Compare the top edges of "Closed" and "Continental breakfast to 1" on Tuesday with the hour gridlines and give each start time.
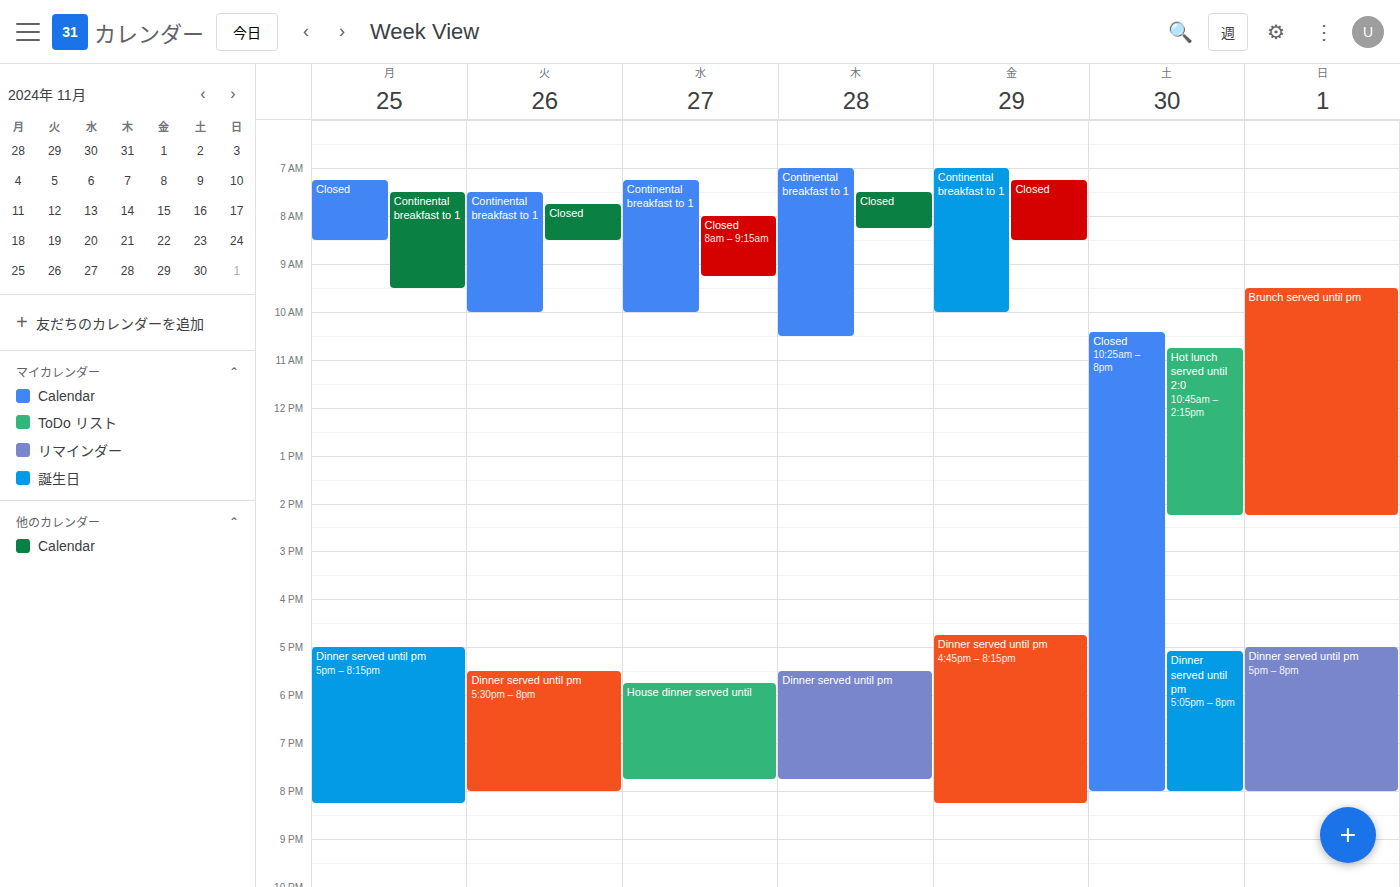
"Closed": 7:45 AM, neither: three quarters of the way from the 7 AM line to the 8 AM line. "Continental breakfast to 1": 7:30 AM, halfway between the 7 AM and 8 AM lines.